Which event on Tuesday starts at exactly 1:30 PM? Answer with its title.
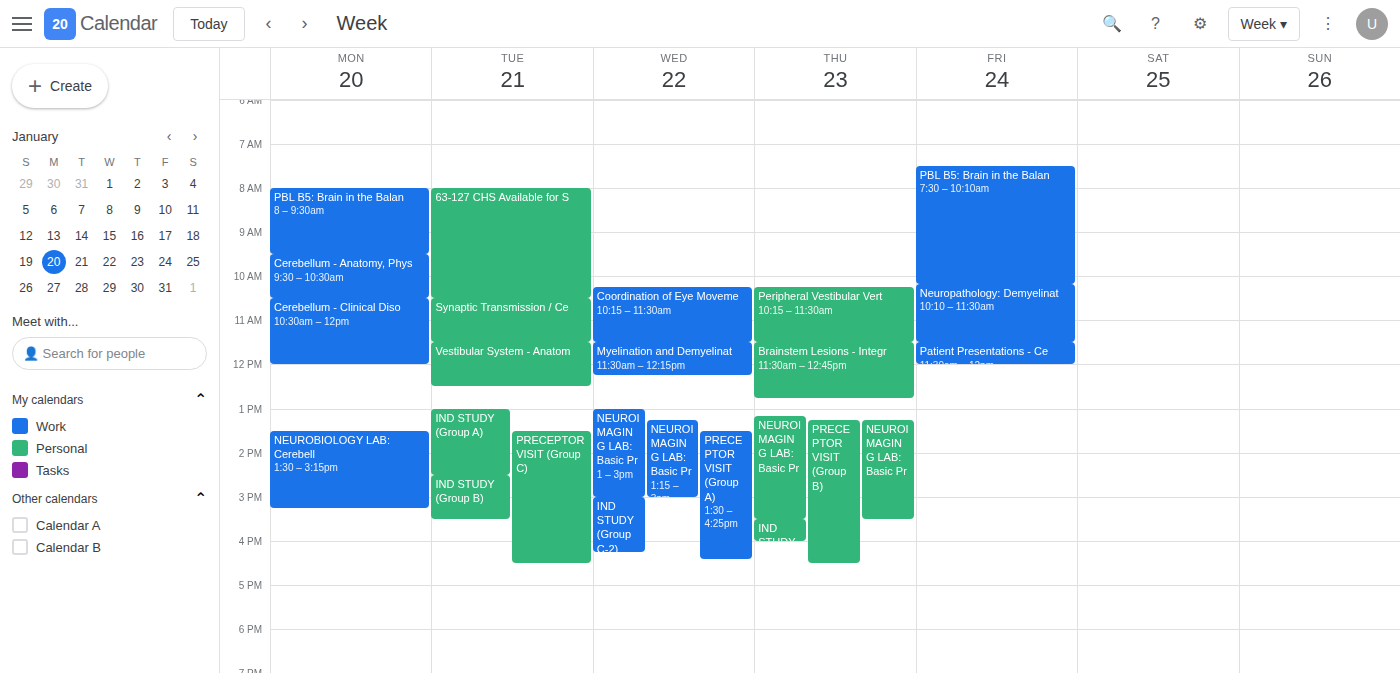
"PRECEPTOR VISIT (Group C)"